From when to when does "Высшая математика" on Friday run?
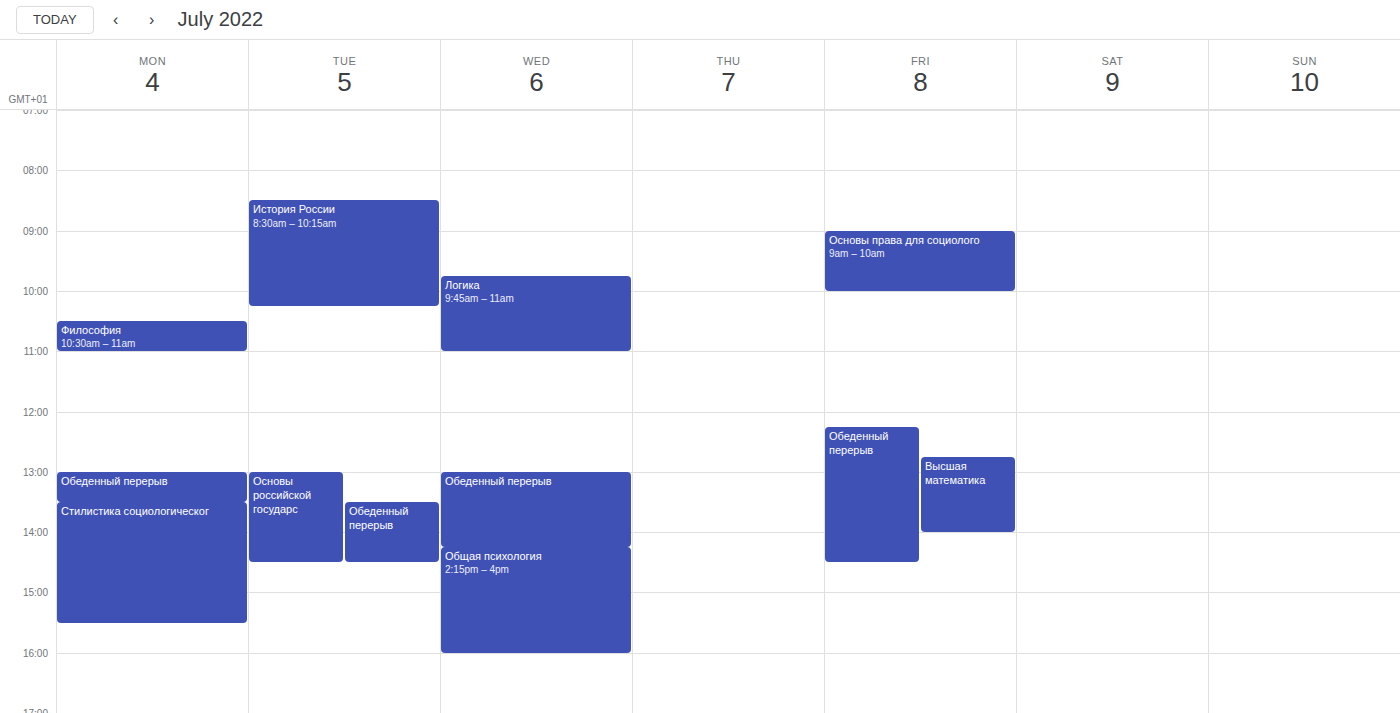
12:45 PM to 2:00 PM